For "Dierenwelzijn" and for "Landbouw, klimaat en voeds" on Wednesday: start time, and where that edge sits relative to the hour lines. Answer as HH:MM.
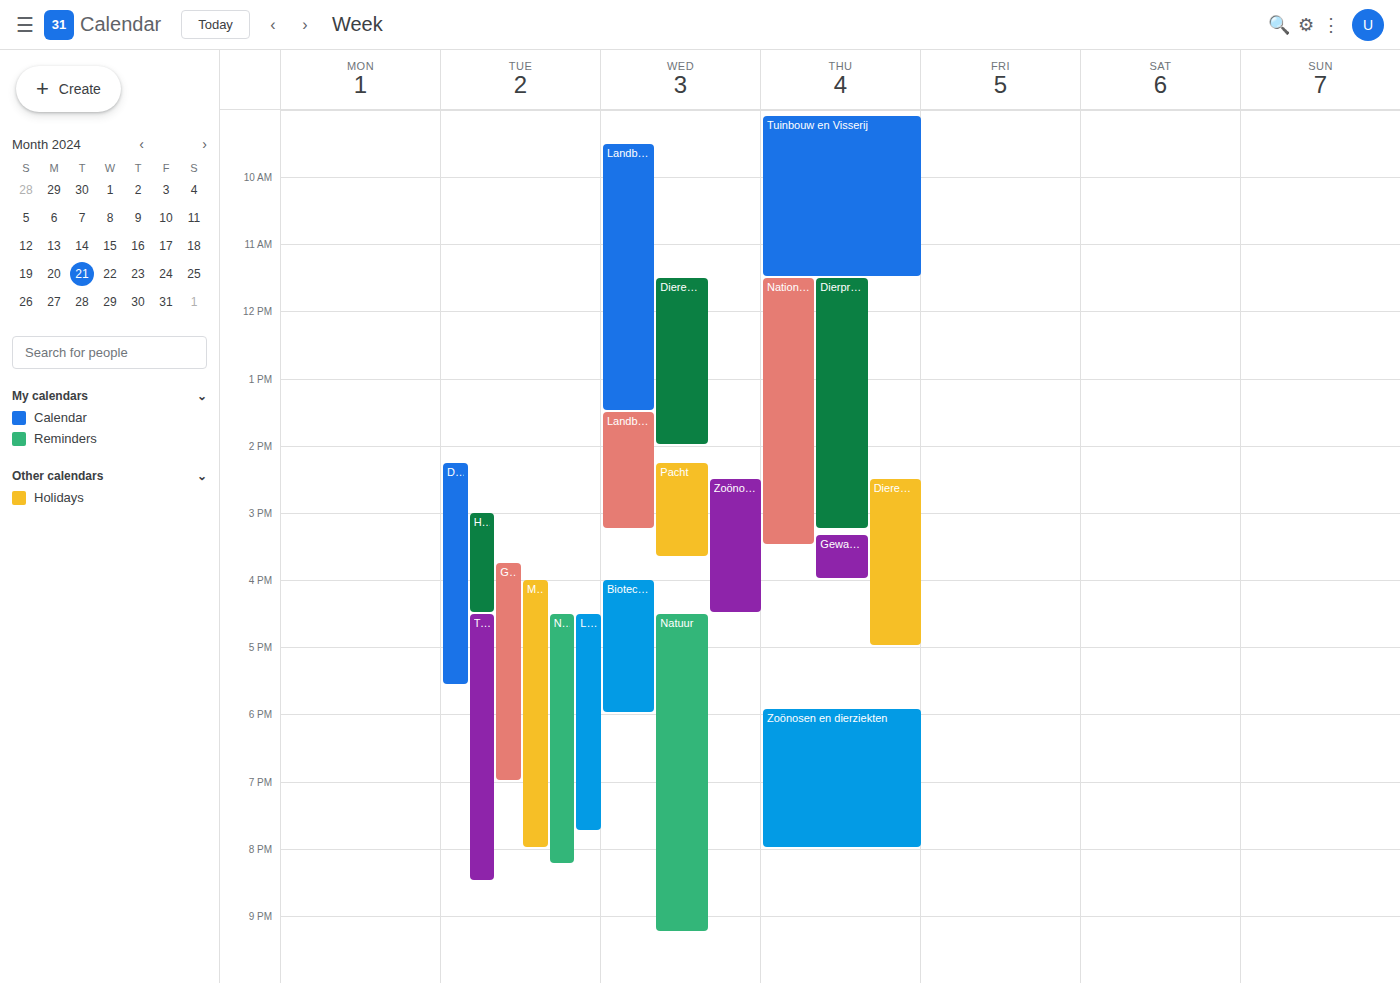
"Dierenwelzijn": 11:30, halfway between the 11:00 and 12:00 lines. "Landbouw, klimaat en voeds": 13:30, halfway between the 13:00 and 14:00 lines.